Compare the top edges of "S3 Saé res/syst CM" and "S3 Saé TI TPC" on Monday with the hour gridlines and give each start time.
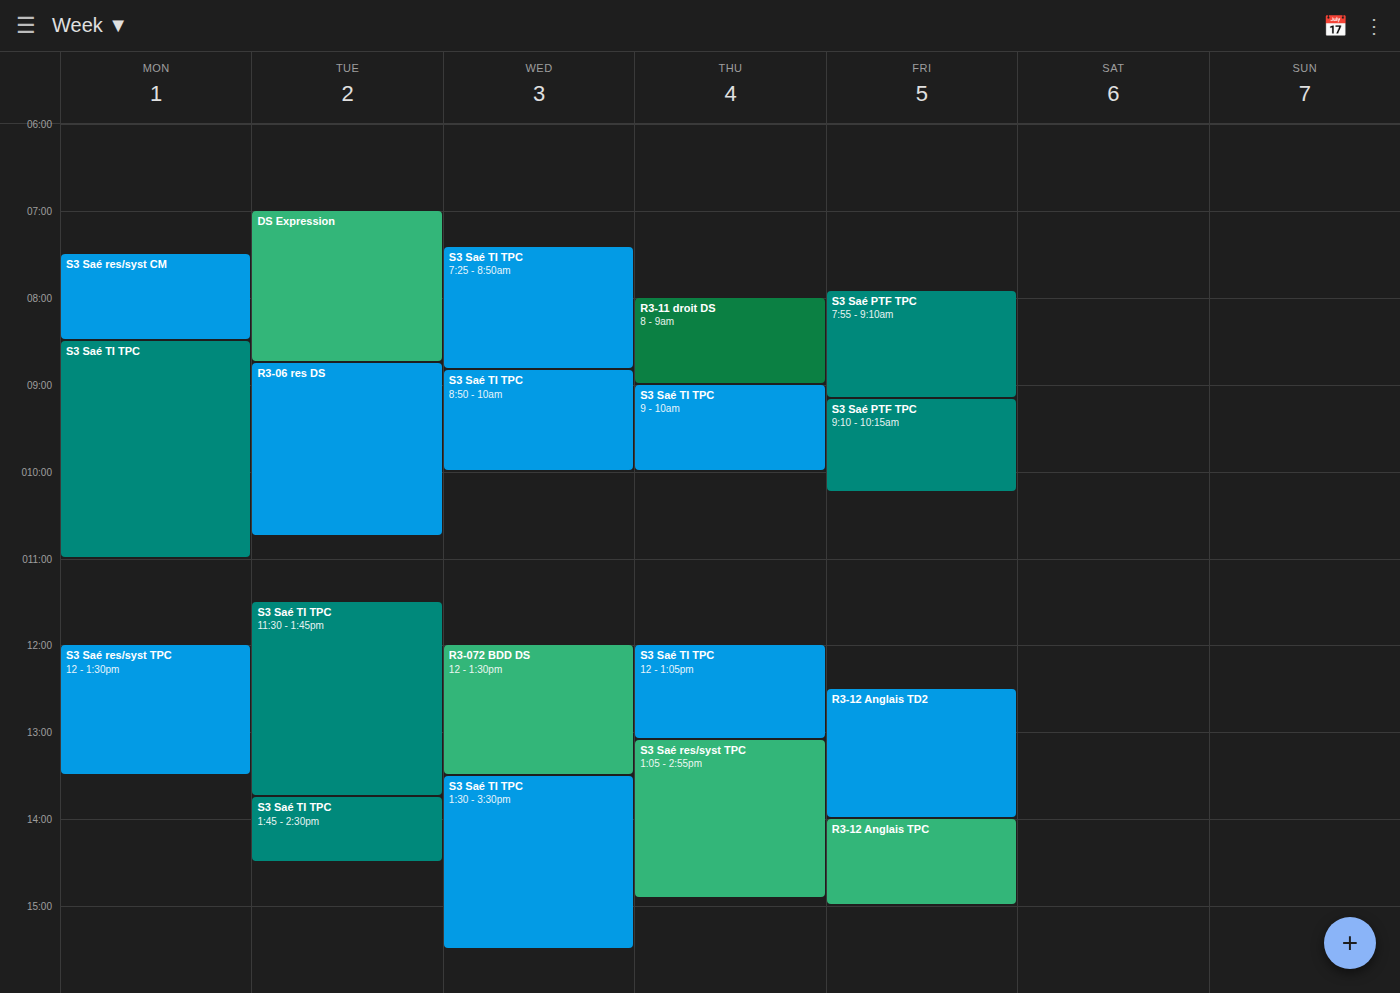
"S3 Saé res/syst CM": 7:30 AM, halfway between the 7 AM and 8 AM lines. "S3 Saé TI TPC": 8:30 AM, halfway between the 8 AM and 9 AM lines.